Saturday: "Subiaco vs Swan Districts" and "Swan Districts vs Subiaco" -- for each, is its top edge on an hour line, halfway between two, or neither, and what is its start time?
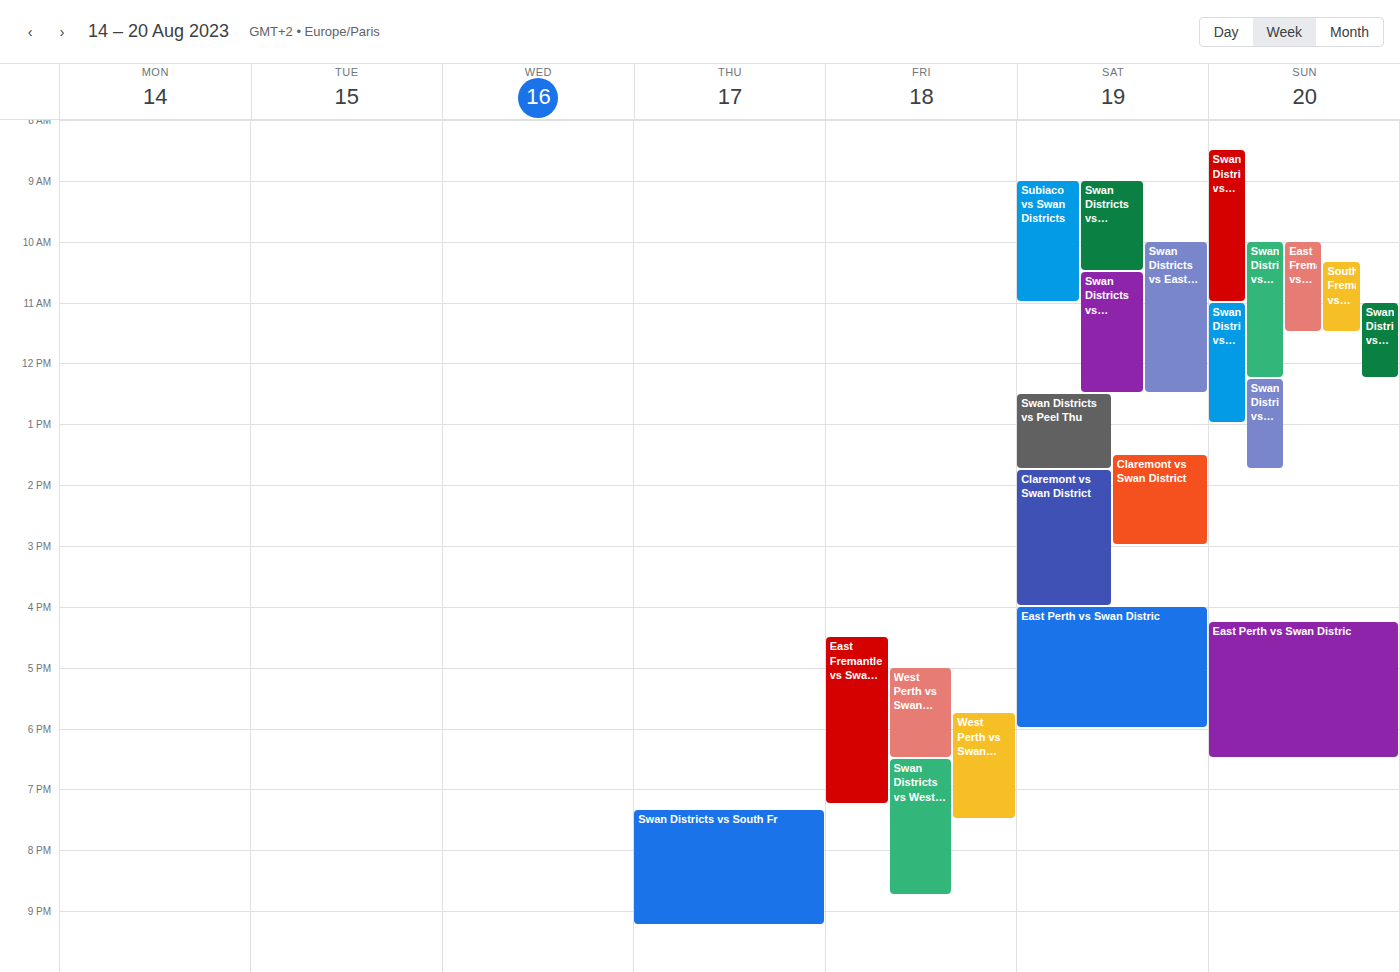
"Subiaco vs Swan Districts": 9:00 AM, exactly on the 9 AM line. "Swan Districts vs Subiaco": 10:30 AM, halfway between the 10 AM and 11 AM lines.